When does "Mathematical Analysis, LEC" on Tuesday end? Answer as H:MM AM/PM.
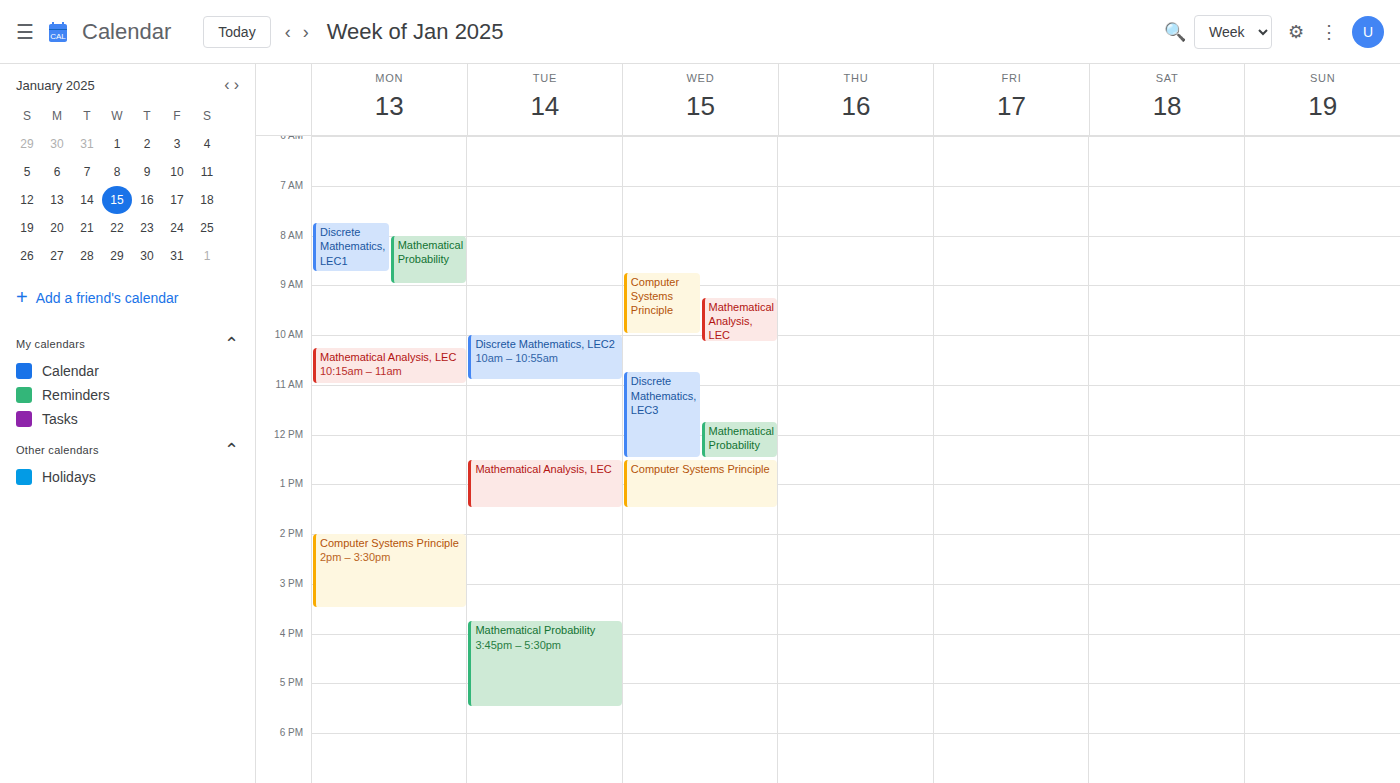
1:30 PM